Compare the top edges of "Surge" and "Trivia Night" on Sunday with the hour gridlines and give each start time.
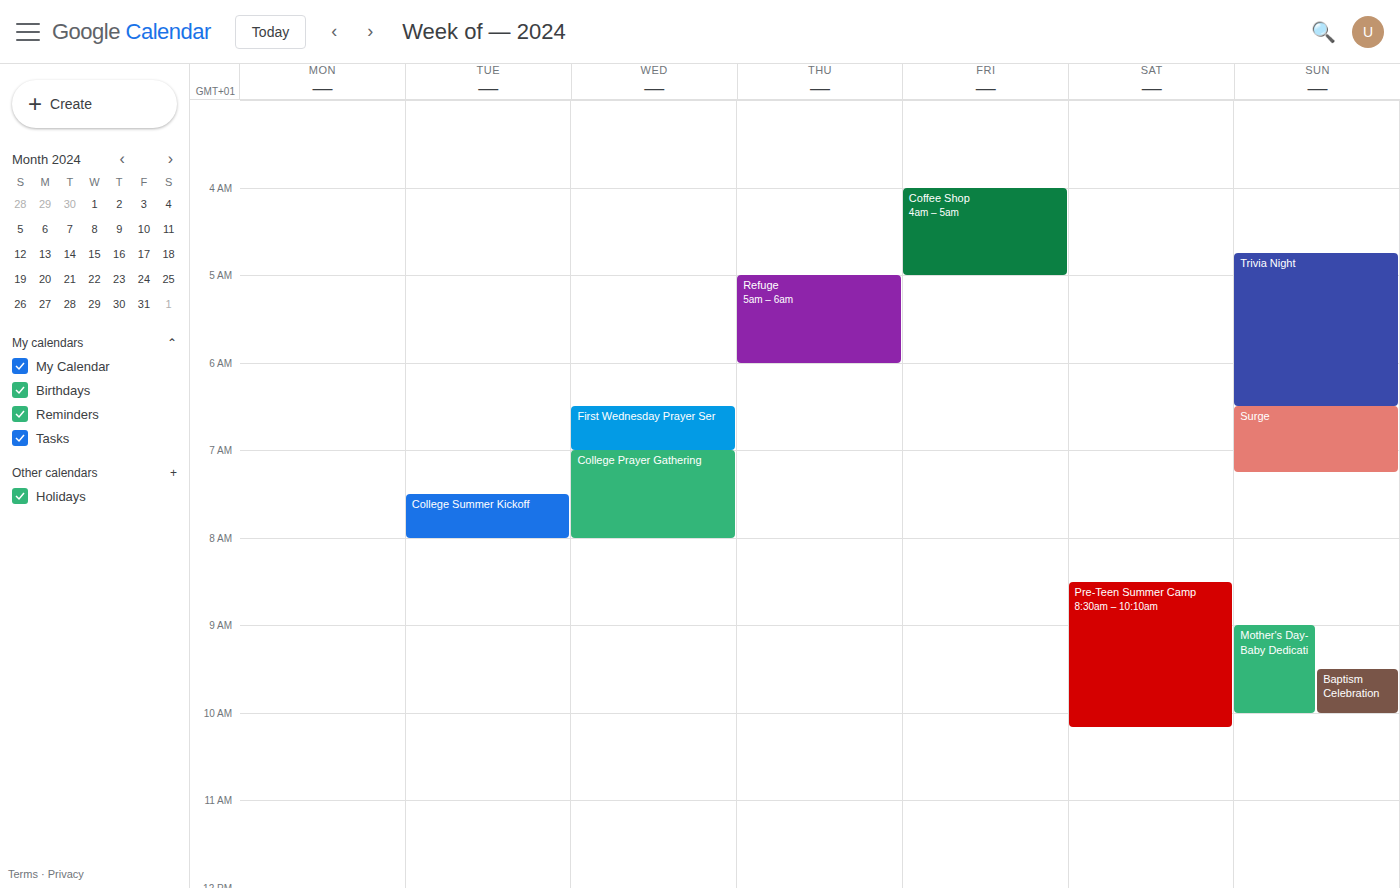
"Surge": 6:30 AM, halfway between the 6 AM and 7 AM lines. "Trivia Night": 4:45 AM, neither: three quarters of the way from the 4 AM line to the 5 AM line.